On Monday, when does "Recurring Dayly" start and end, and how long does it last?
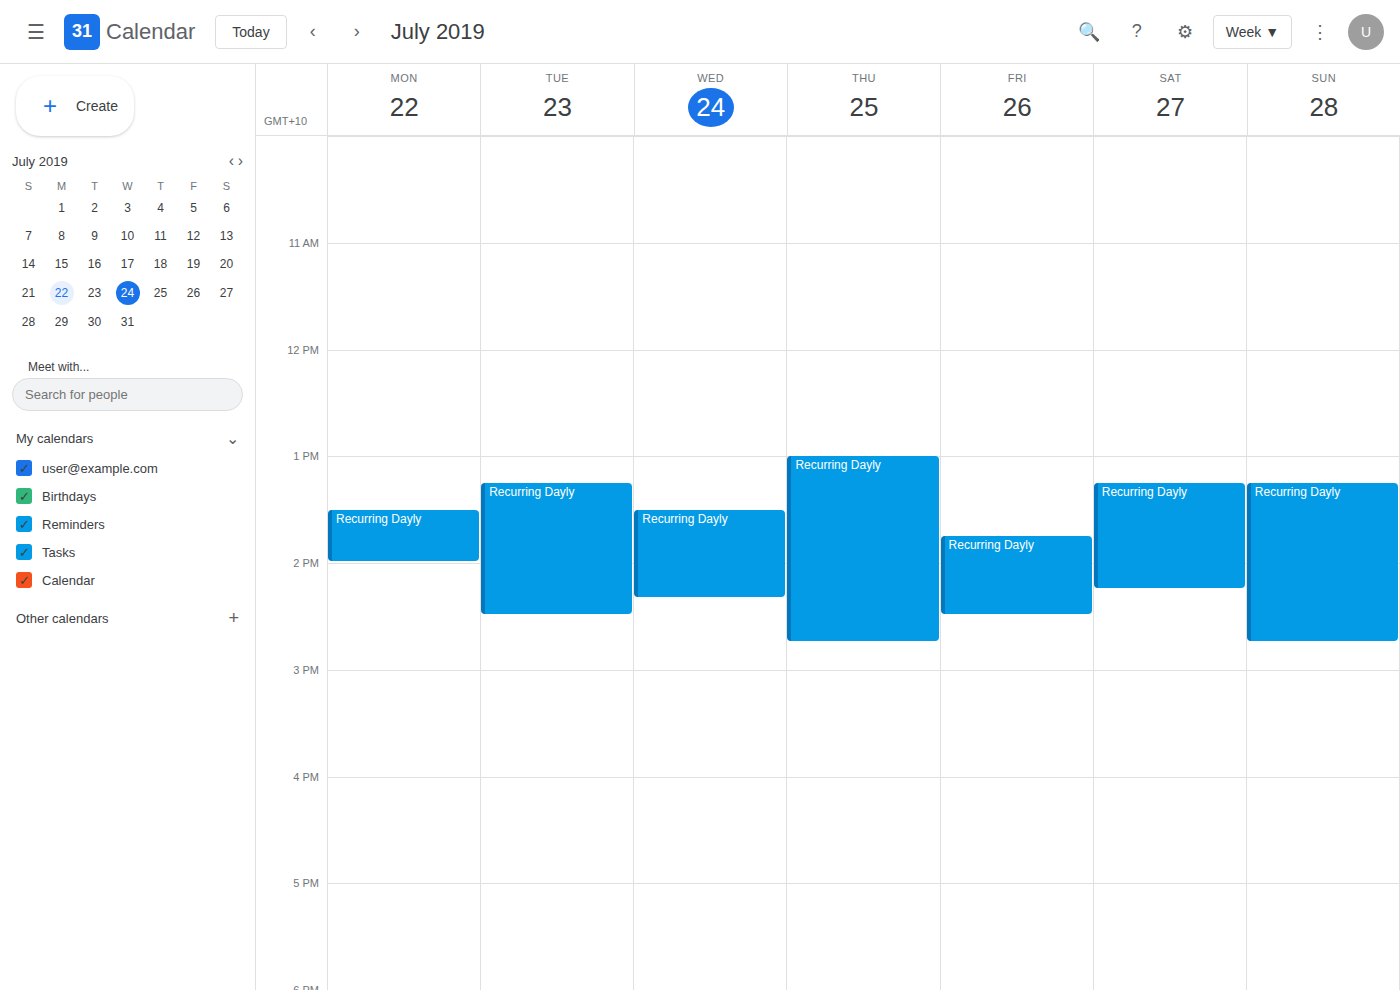
1:30 PM to 2:00 PM, 30 minutes